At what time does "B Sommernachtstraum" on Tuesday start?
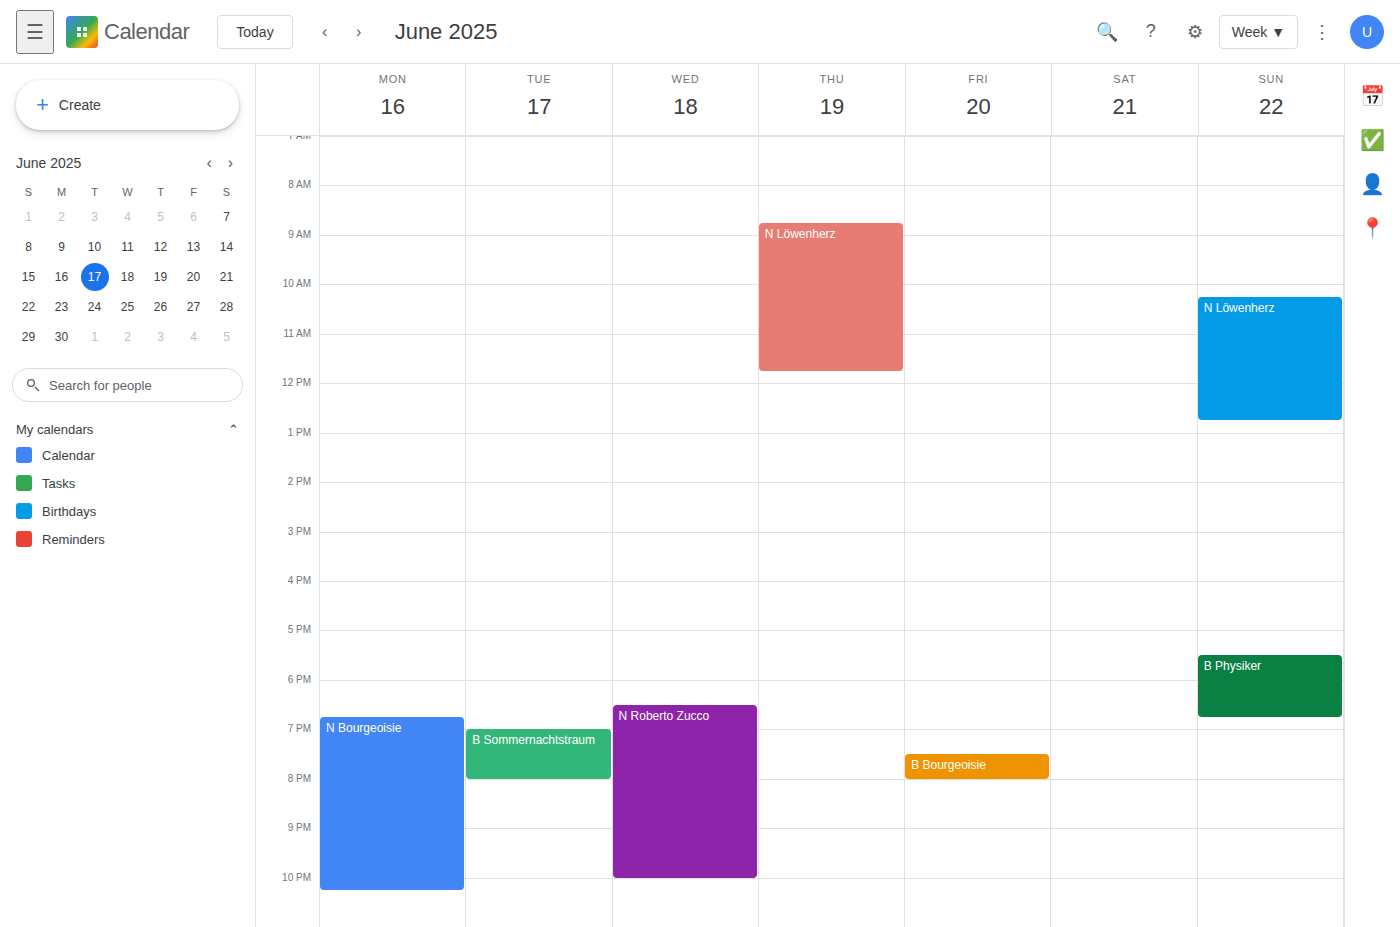
7:00 PM